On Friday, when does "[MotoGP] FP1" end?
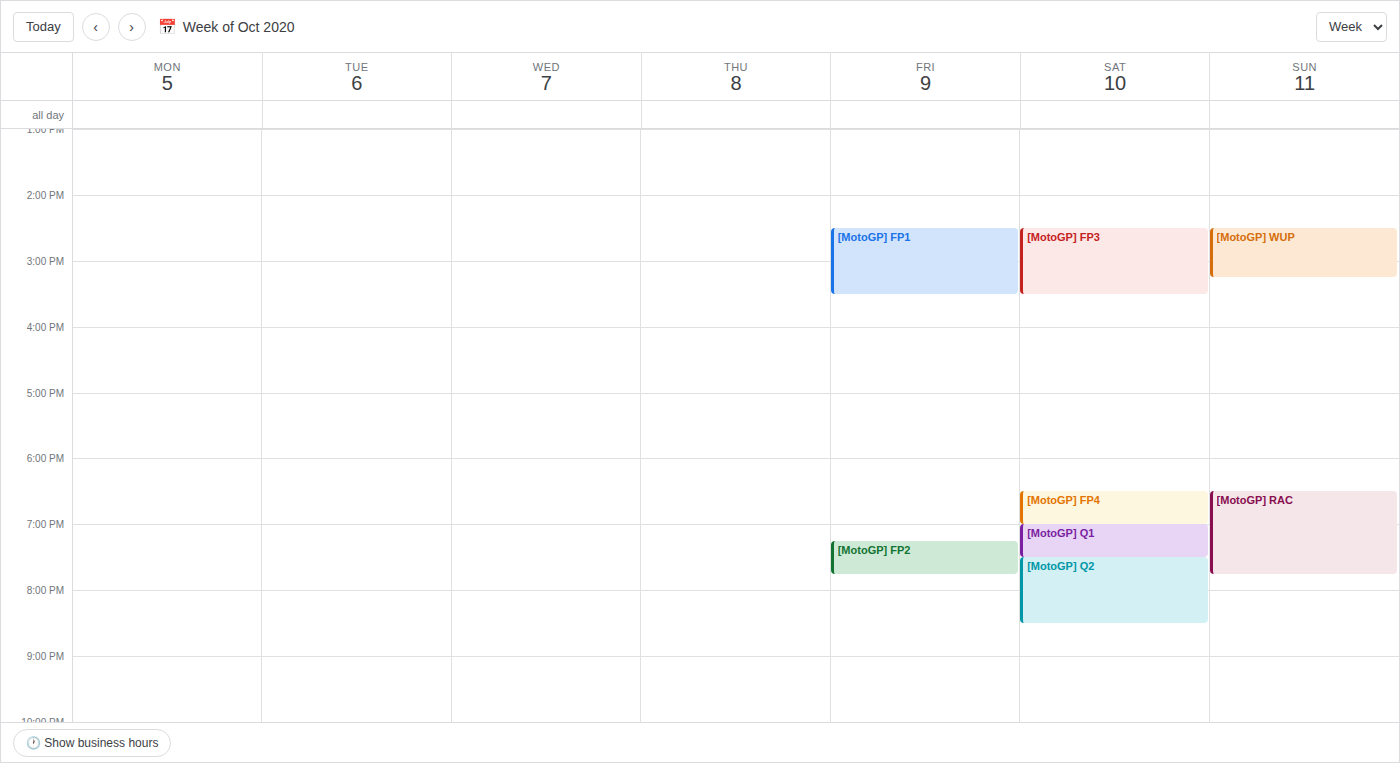
3:30 PM